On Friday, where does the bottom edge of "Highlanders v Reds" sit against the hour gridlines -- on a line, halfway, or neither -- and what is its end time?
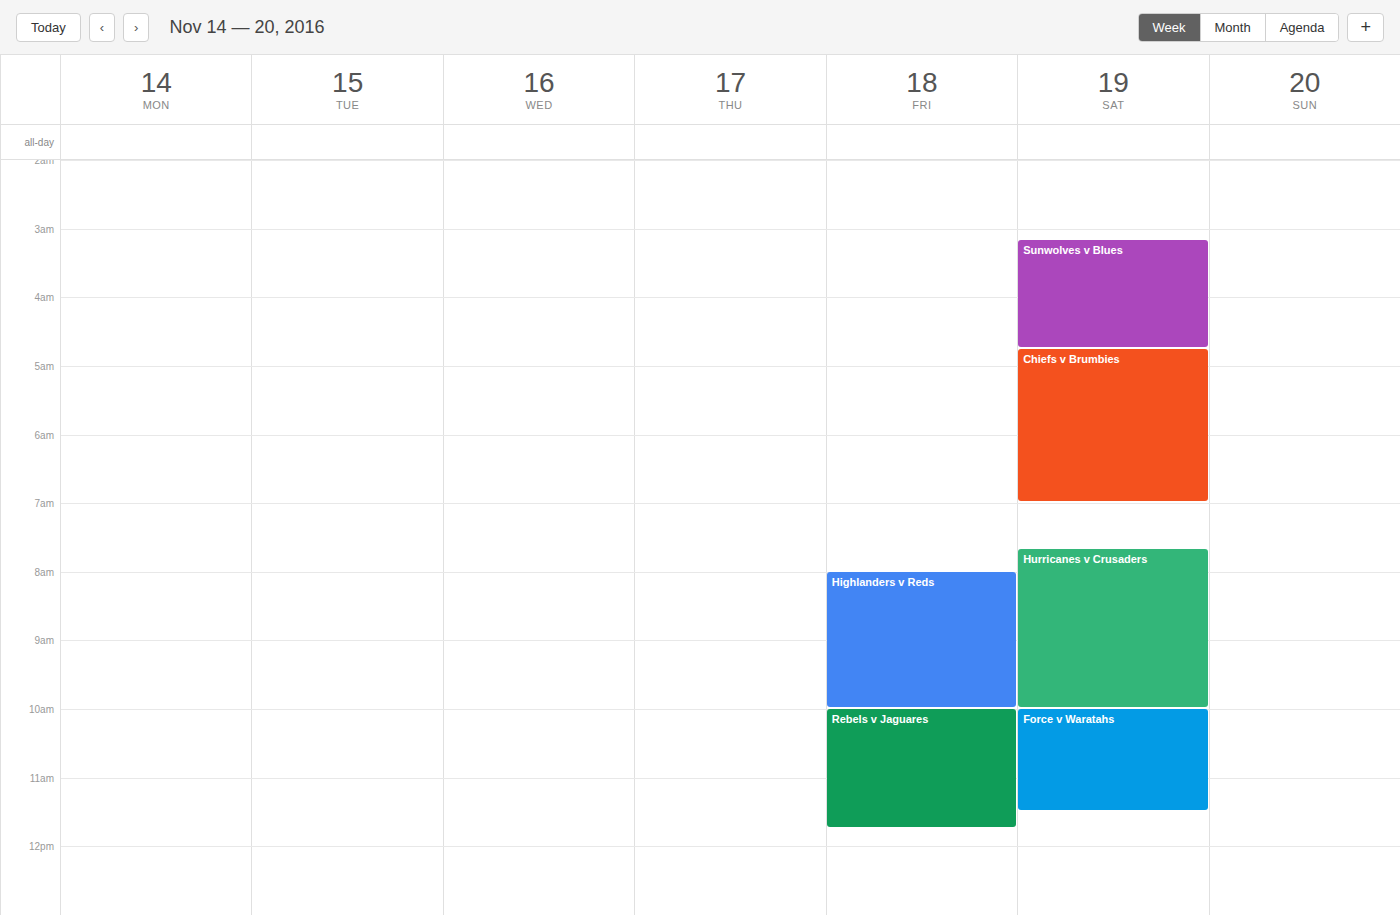
10:00 AM -- exactly on the 10 AM line.